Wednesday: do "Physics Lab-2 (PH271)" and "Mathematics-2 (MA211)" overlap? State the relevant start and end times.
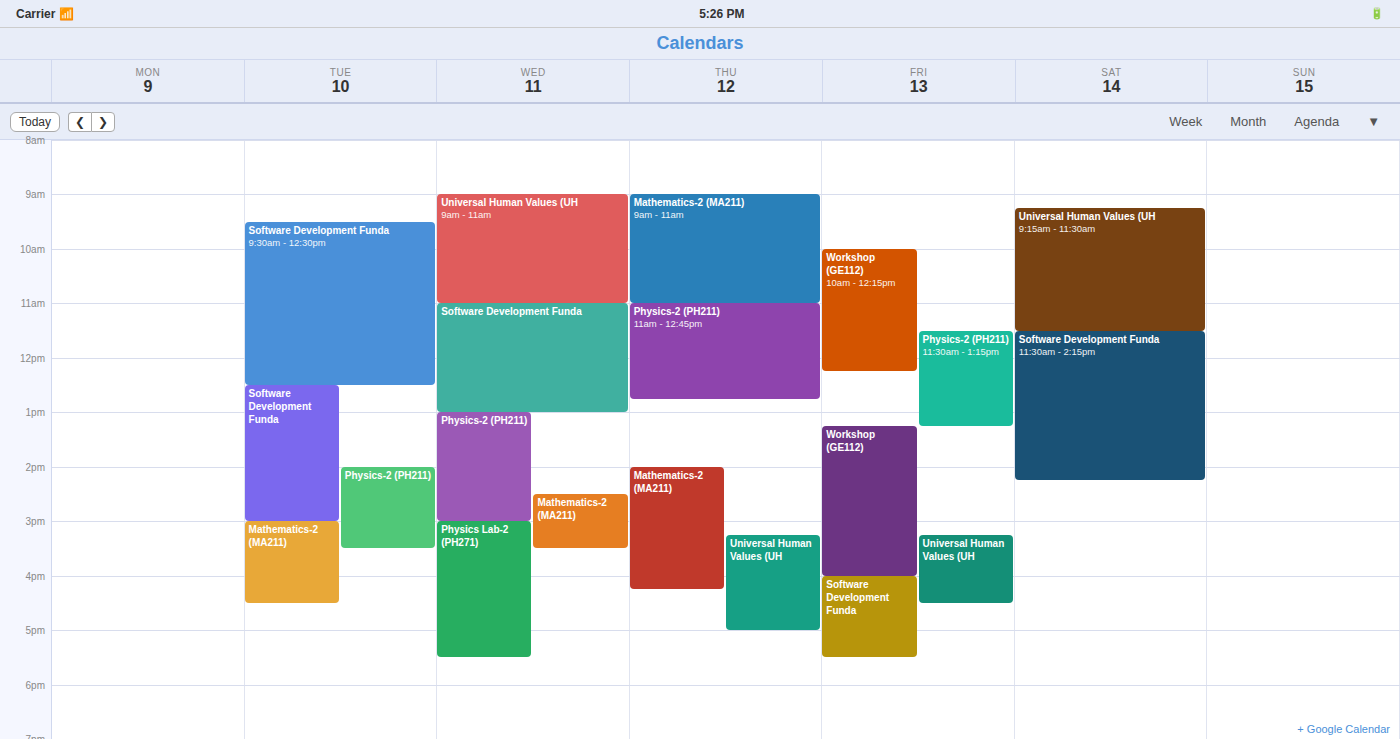
"Physics Lab-2 (PH271)" starts at 15:00, before "Mathematics-2 (MA211)" ends at 15:30 -- they overlap.